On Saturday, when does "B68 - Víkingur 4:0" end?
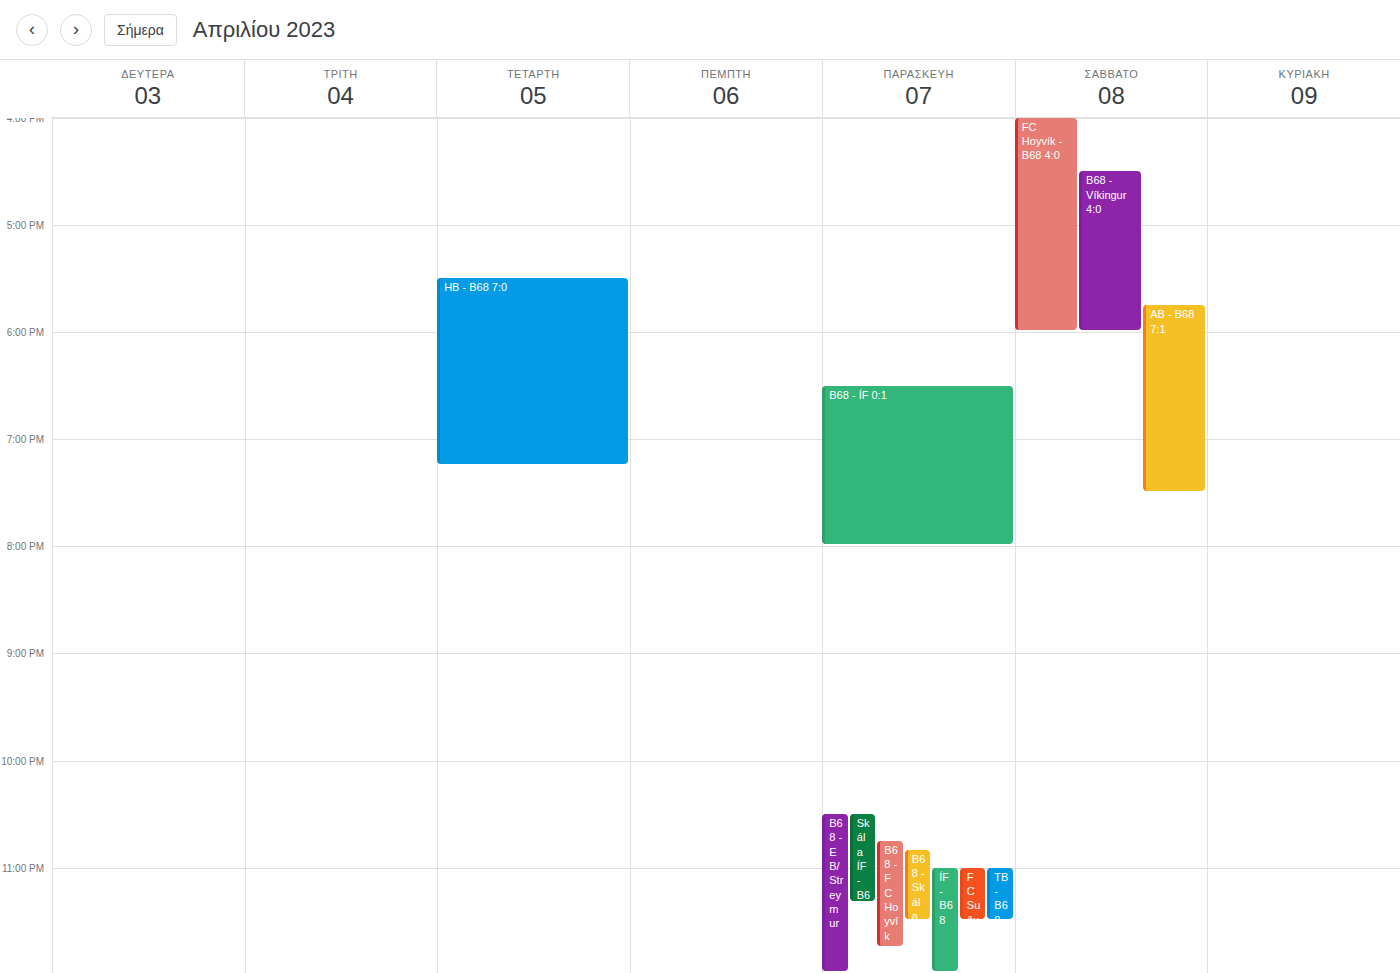
6:00 PM